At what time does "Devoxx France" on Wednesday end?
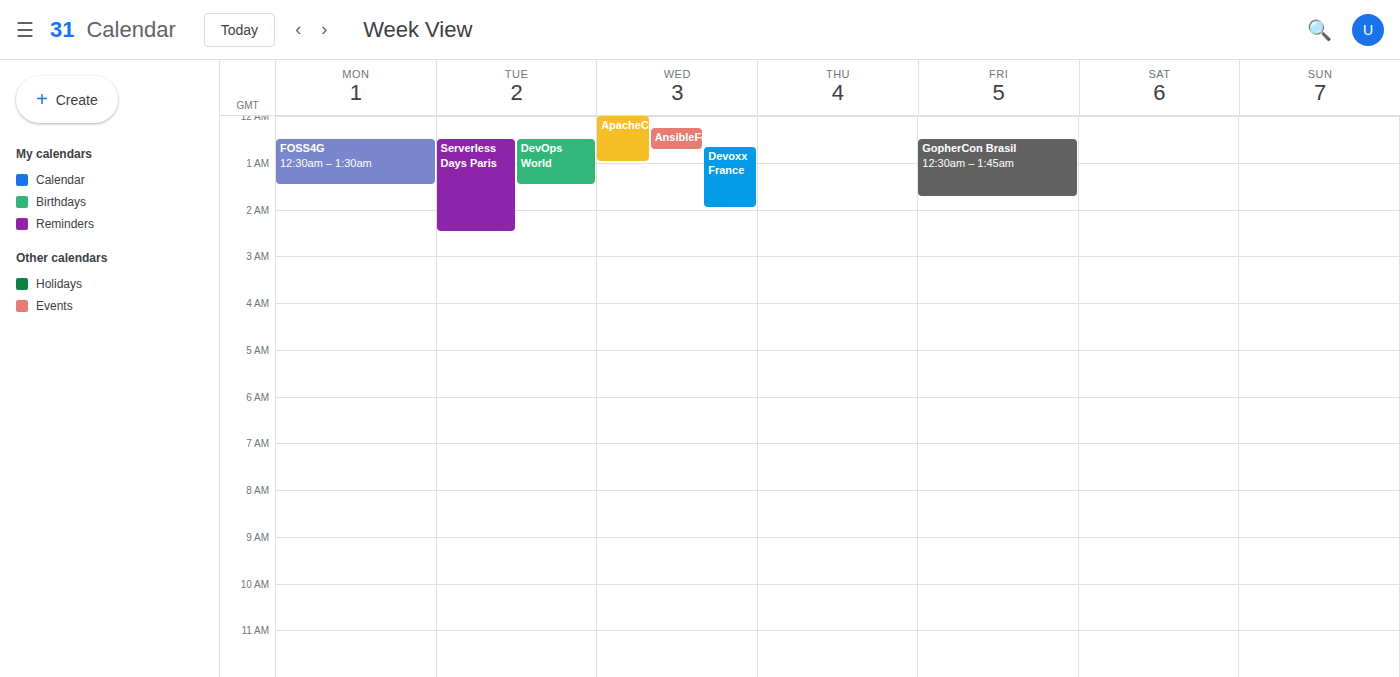
2:00 AM